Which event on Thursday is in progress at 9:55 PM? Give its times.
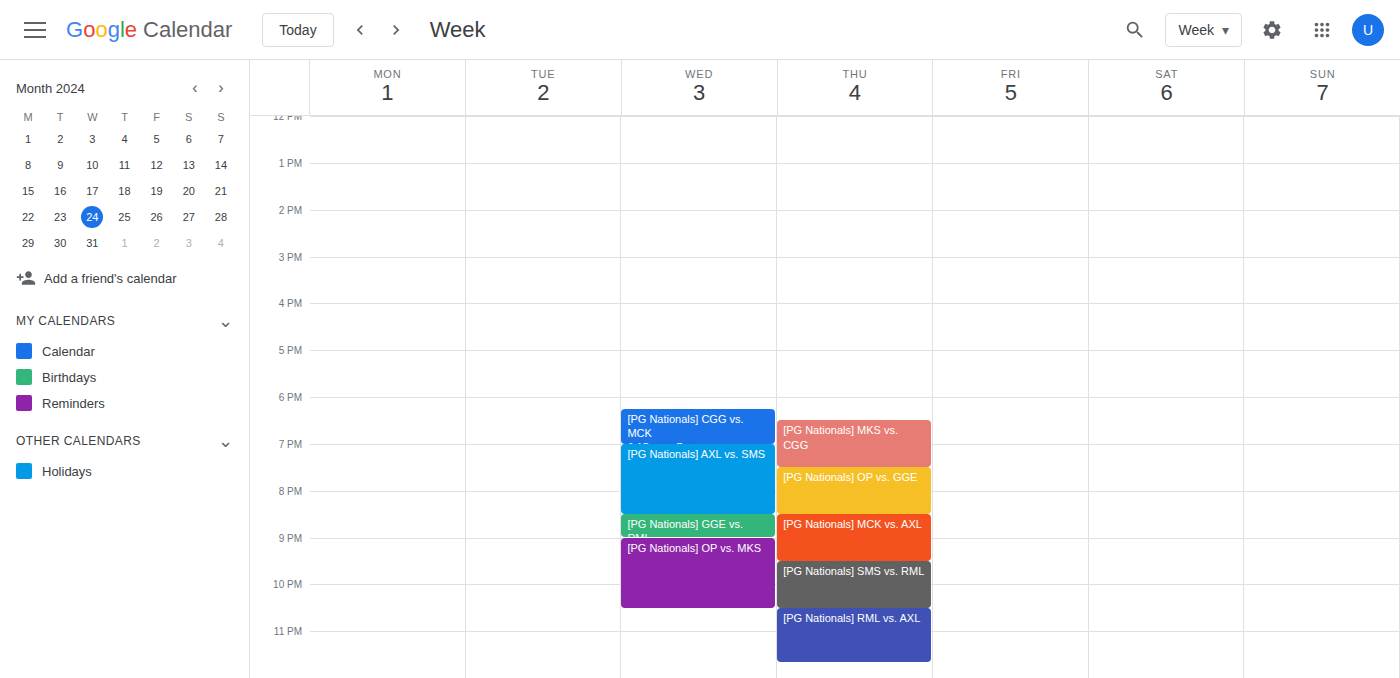
"[PG Nationals] SMS vs. RML", 9:30 PM to 10:30 PM